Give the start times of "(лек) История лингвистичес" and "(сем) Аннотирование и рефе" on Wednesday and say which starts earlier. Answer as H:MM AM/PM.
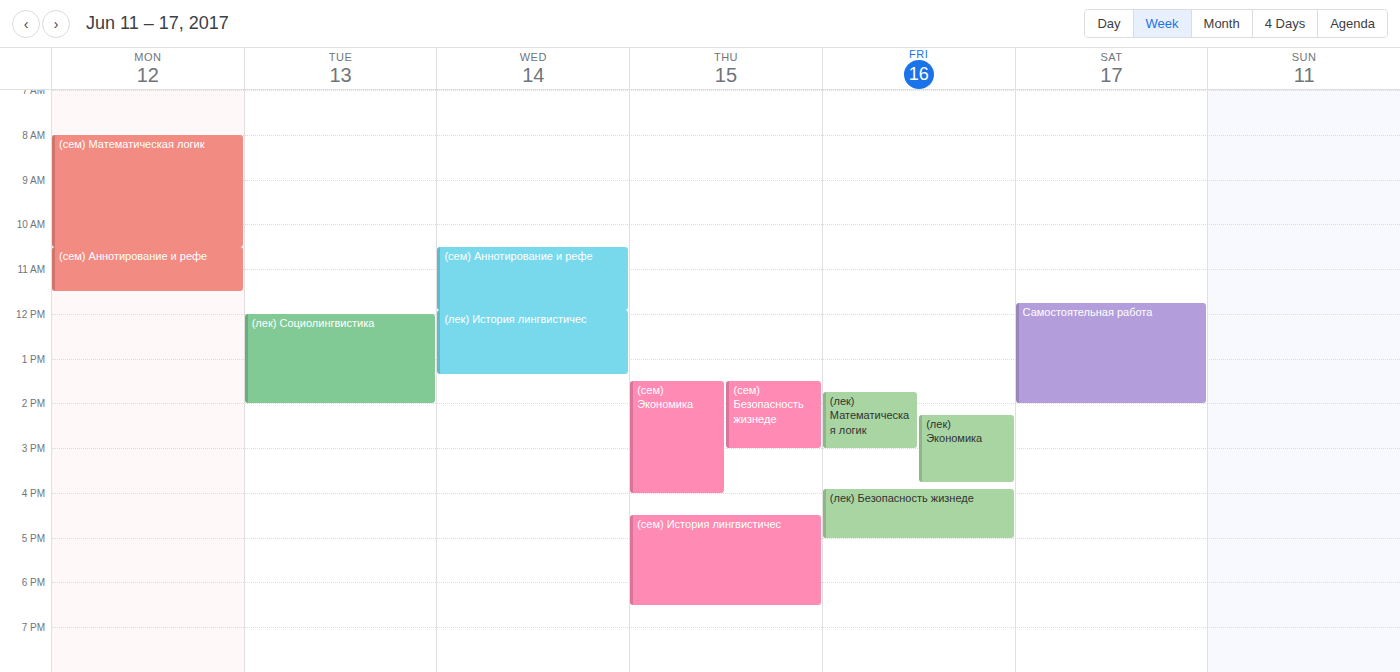
"(сем) Аннотирование и рефе" 10:30 AM; "(лек) История лингвистичес" 11:55 AM.